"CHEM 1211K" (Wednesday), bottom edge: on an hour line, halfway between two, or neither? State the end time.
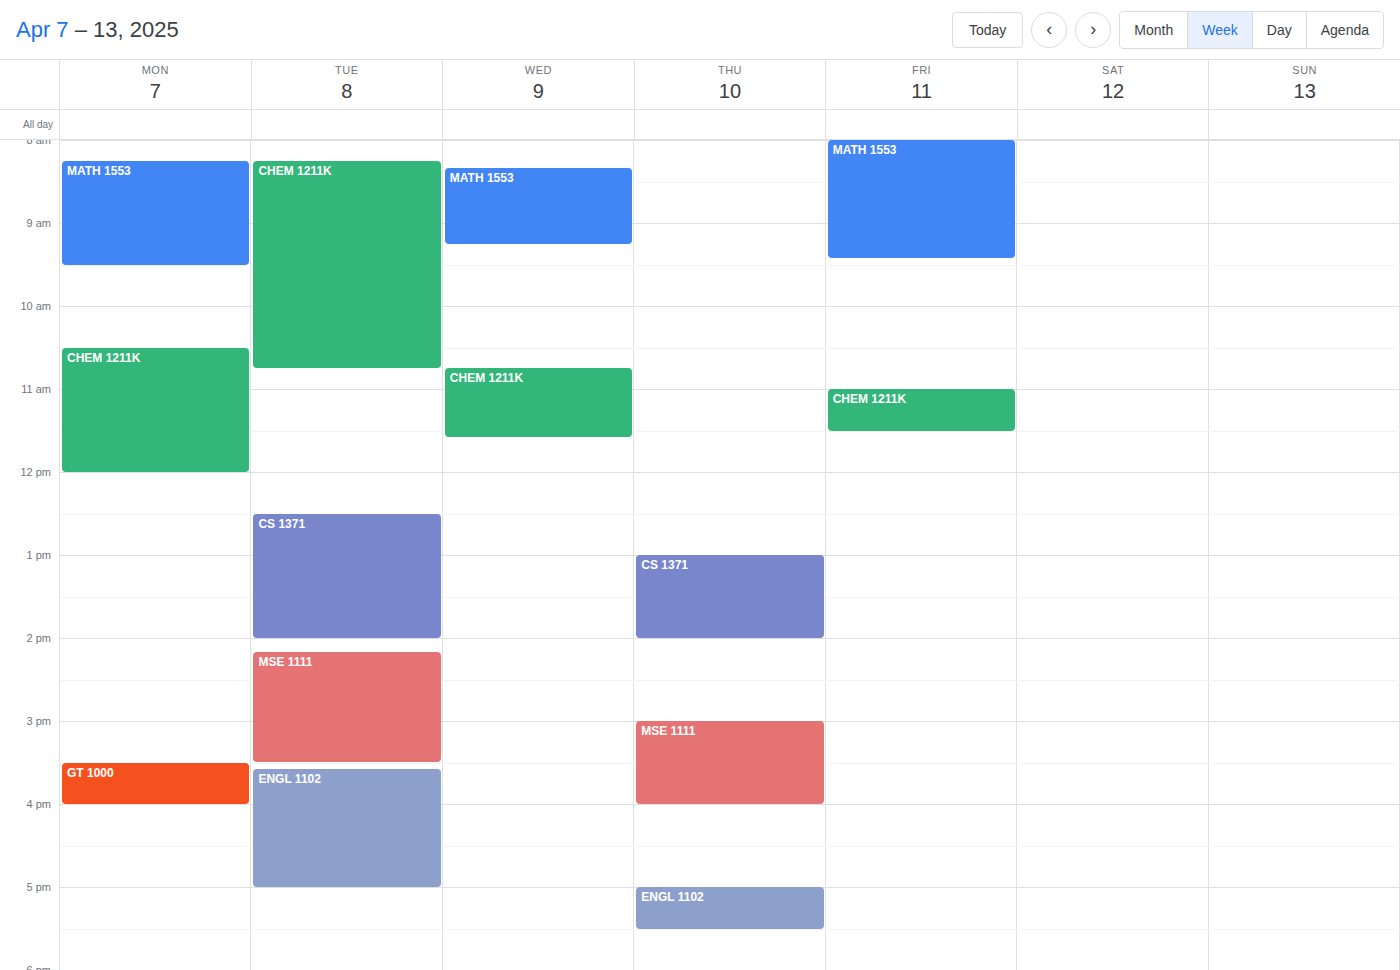
11:35 AM -- neither: 35 minutes below the 11 AM line and 25 minutes above the 12 PM line.